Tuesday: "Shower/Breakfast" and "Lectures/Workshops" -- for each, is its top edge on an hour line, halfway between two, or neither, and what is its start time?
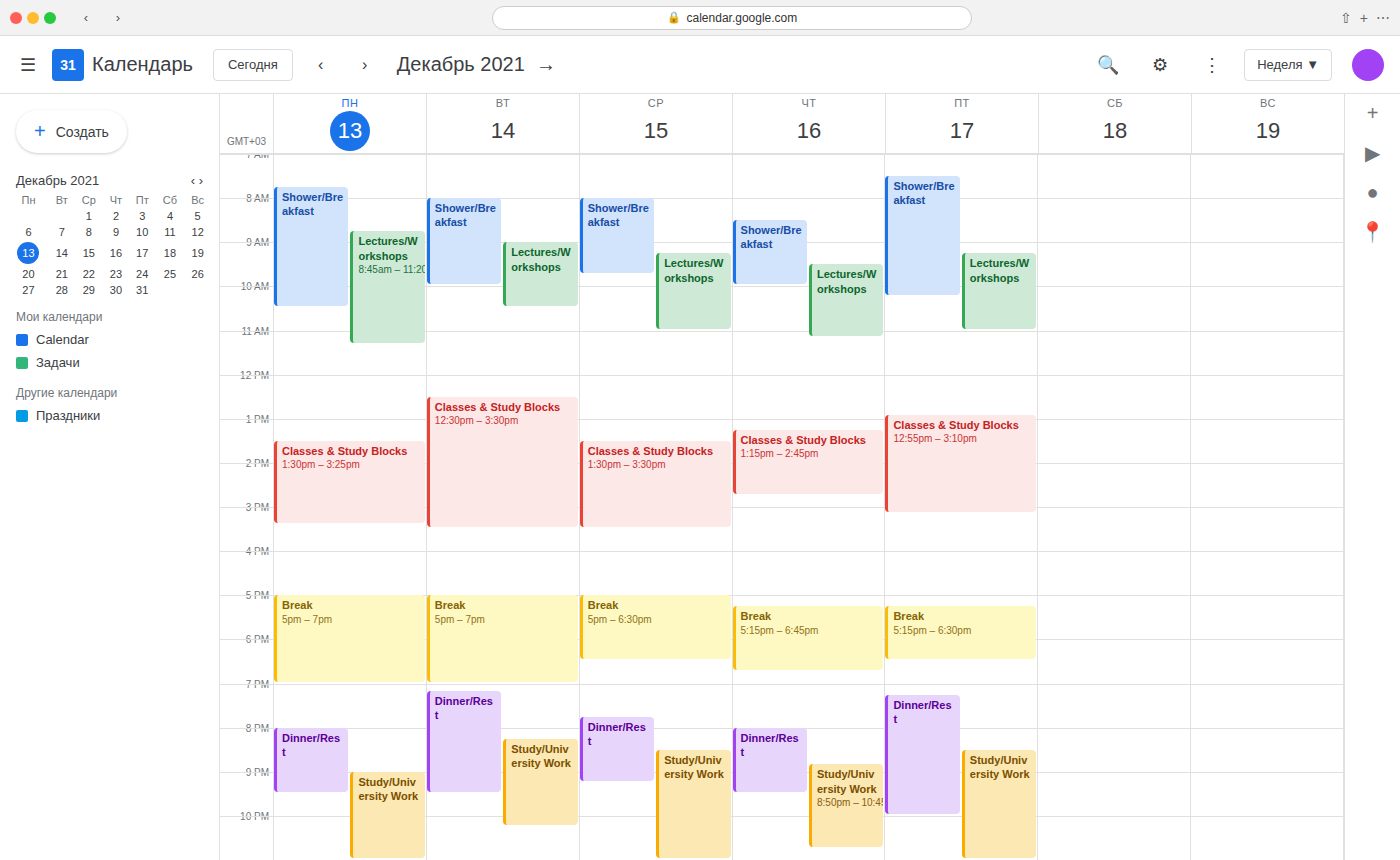
"Shower/Breakfast": 8:00 AM, exactly on the 8 AM line. "Lectures/Workshops": 9:00 AM, exactly on the 9 AM line.